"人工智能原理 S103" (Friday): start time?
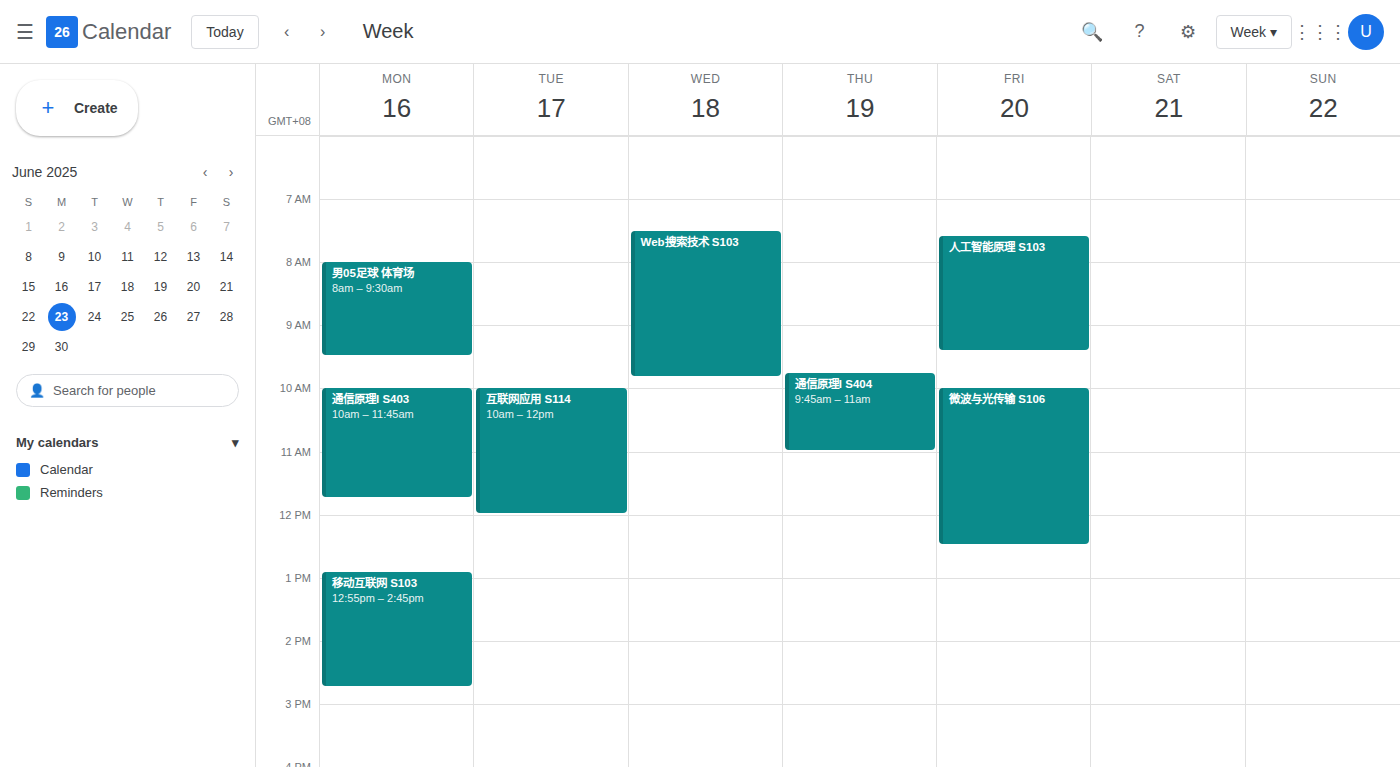
07:35